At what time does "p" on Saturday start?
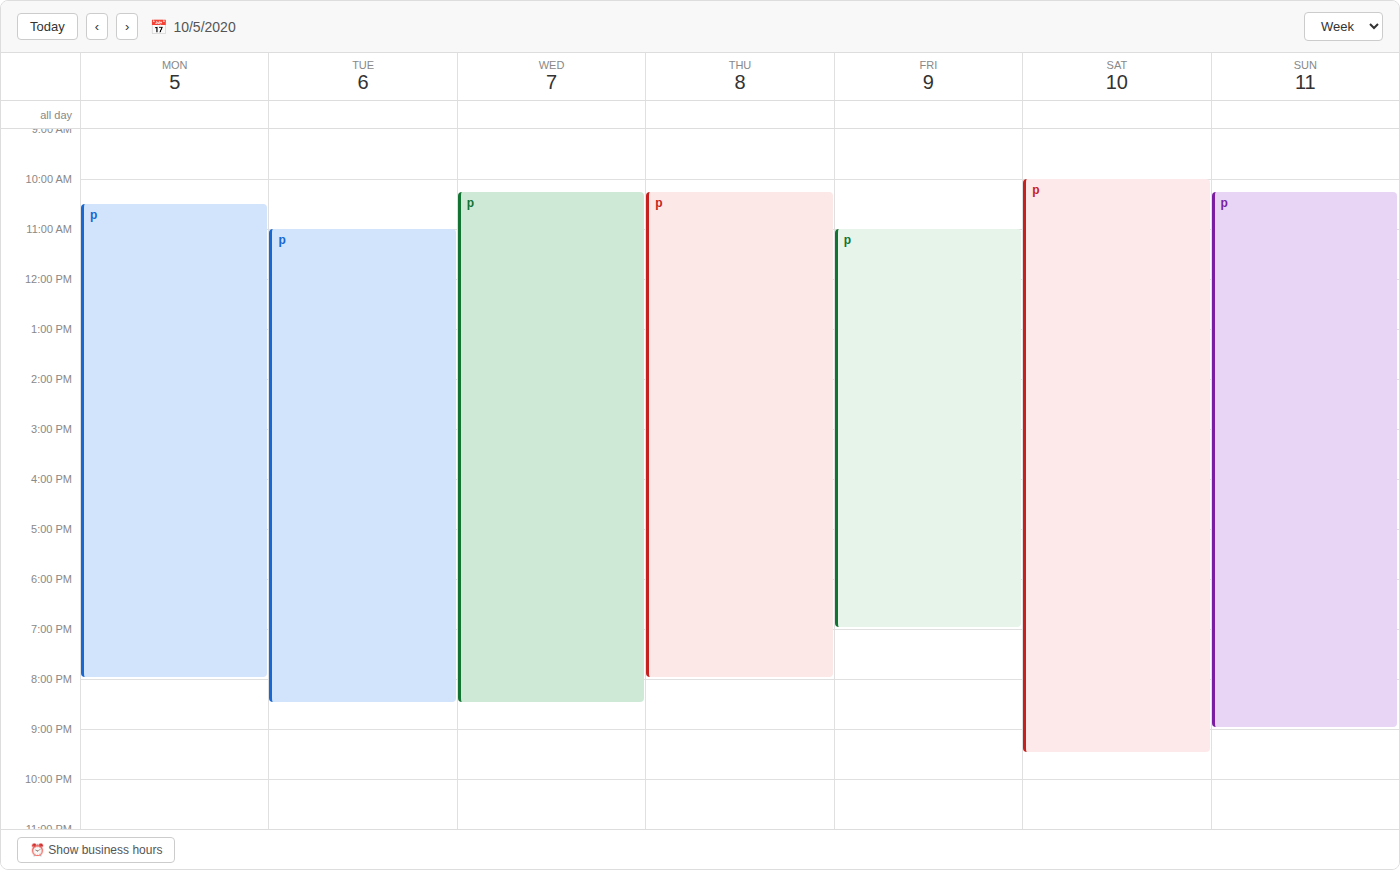
10:00 AM